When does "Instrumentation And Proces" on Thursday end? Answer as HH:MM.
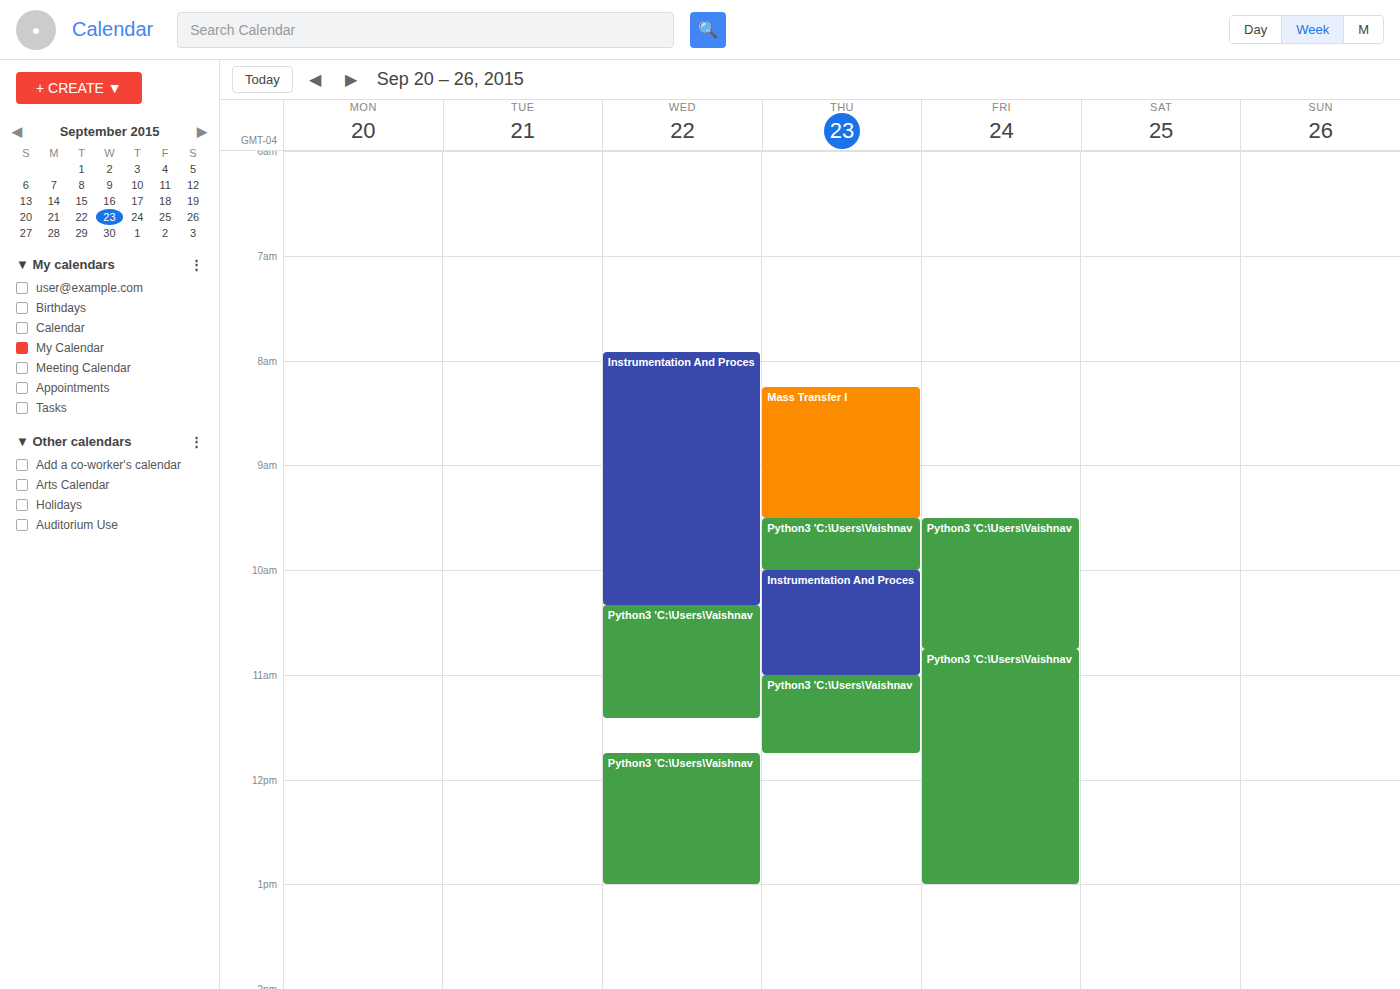
11:00